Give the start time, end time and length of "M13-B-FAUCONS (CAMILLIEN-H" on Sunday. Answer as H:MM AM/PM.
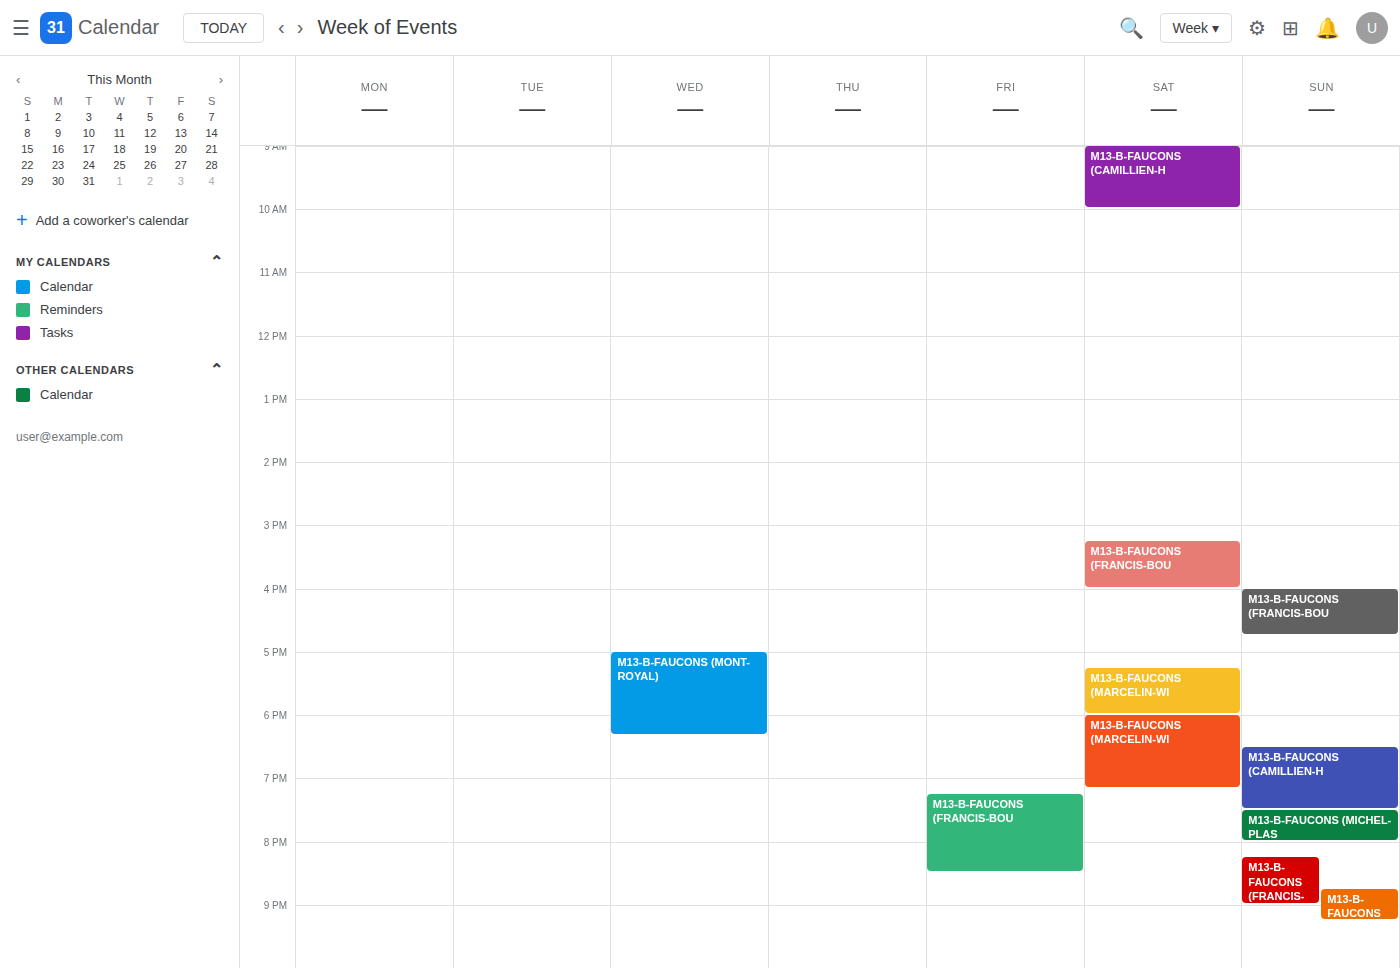
6:30 PM to 7:30 PM, 1 hour